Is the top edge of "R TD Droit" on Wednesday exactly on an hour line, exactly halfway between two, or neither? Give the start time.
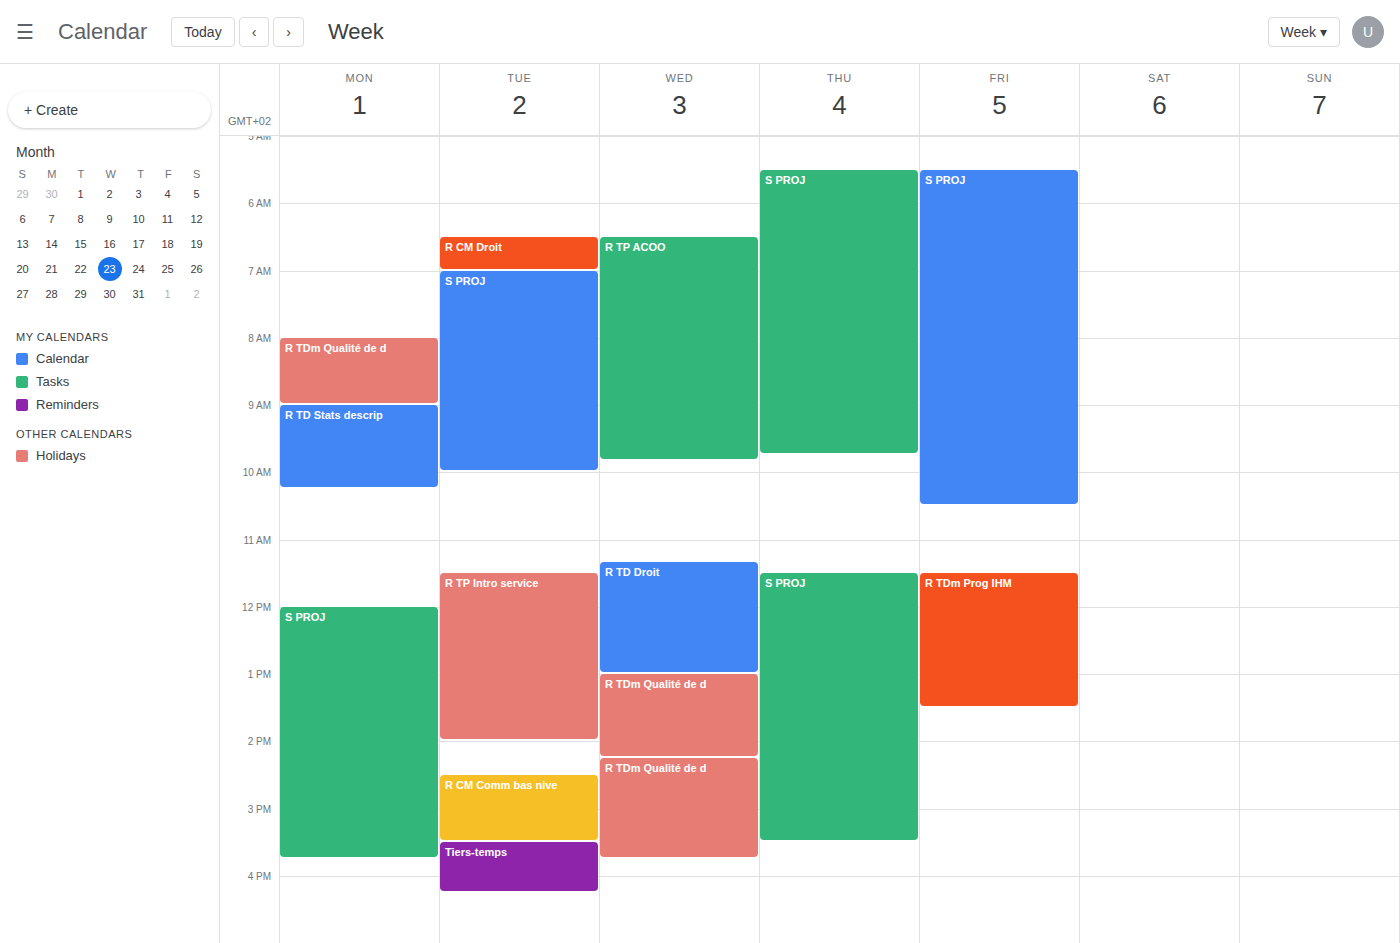
11:20 AM -- neither: 20 minutes below the 11 AM line and 40 minutes above the 12 PM line.